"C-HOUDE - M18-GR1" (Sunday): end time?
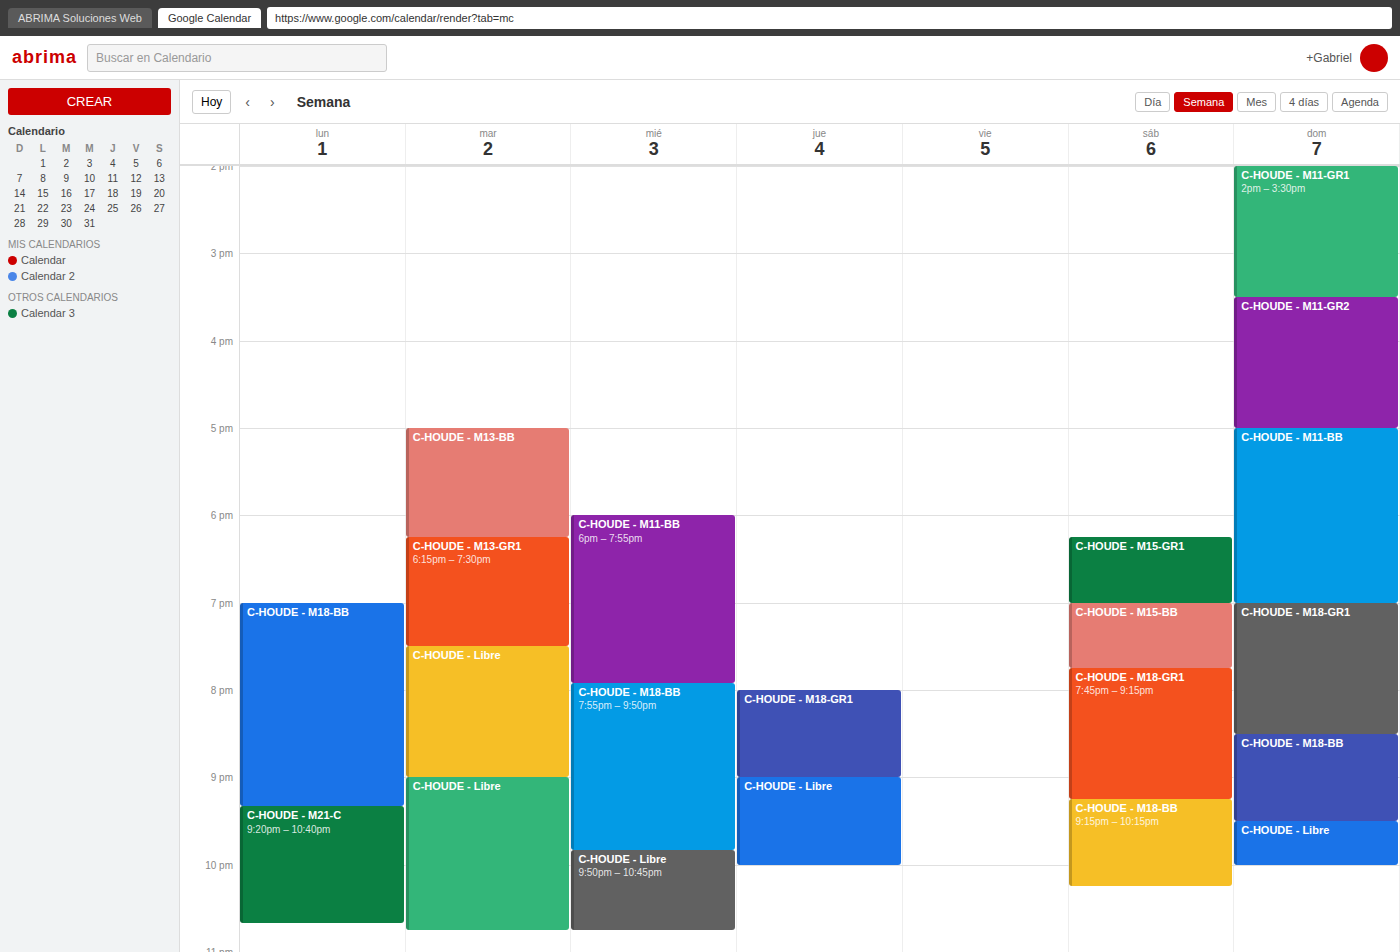
20:30